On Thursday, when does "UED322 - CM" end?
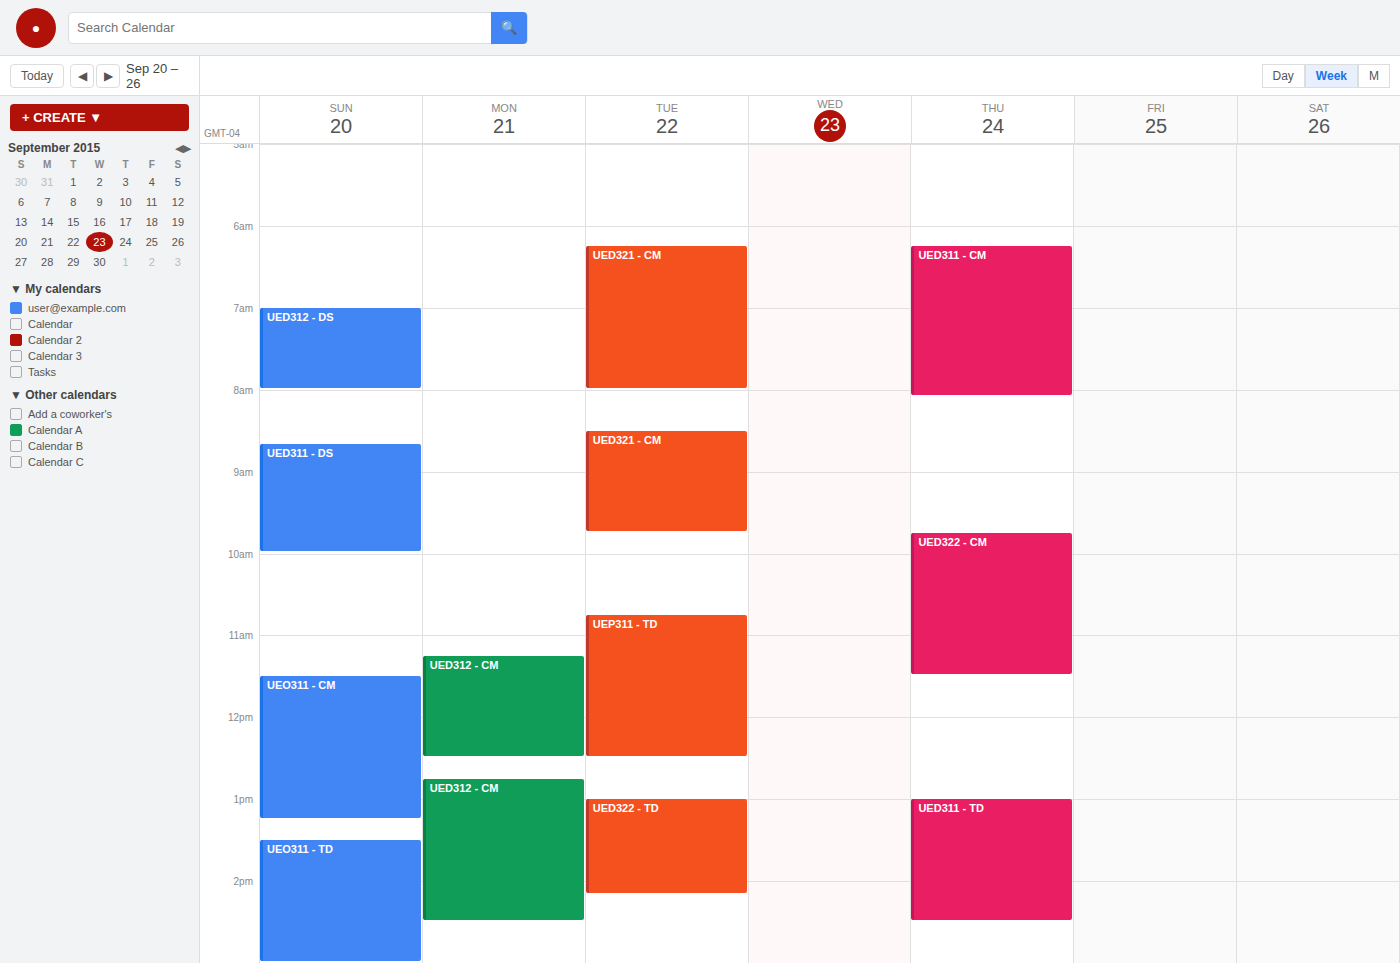
11:30